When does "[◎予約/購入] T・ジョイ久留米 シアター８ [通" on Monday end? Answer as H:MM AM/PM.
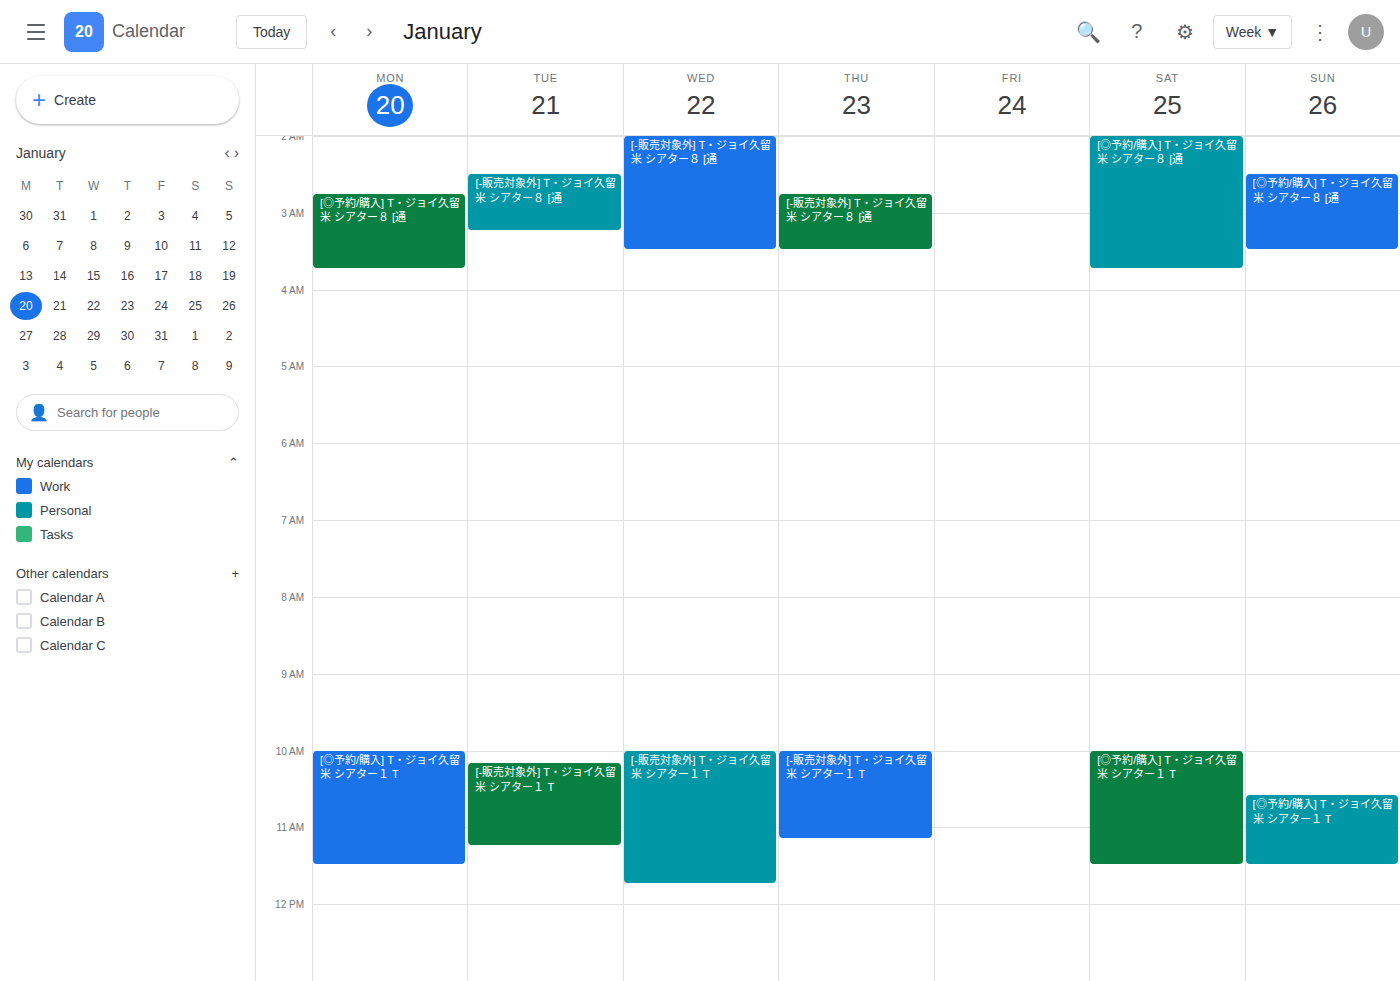
3:45 AM